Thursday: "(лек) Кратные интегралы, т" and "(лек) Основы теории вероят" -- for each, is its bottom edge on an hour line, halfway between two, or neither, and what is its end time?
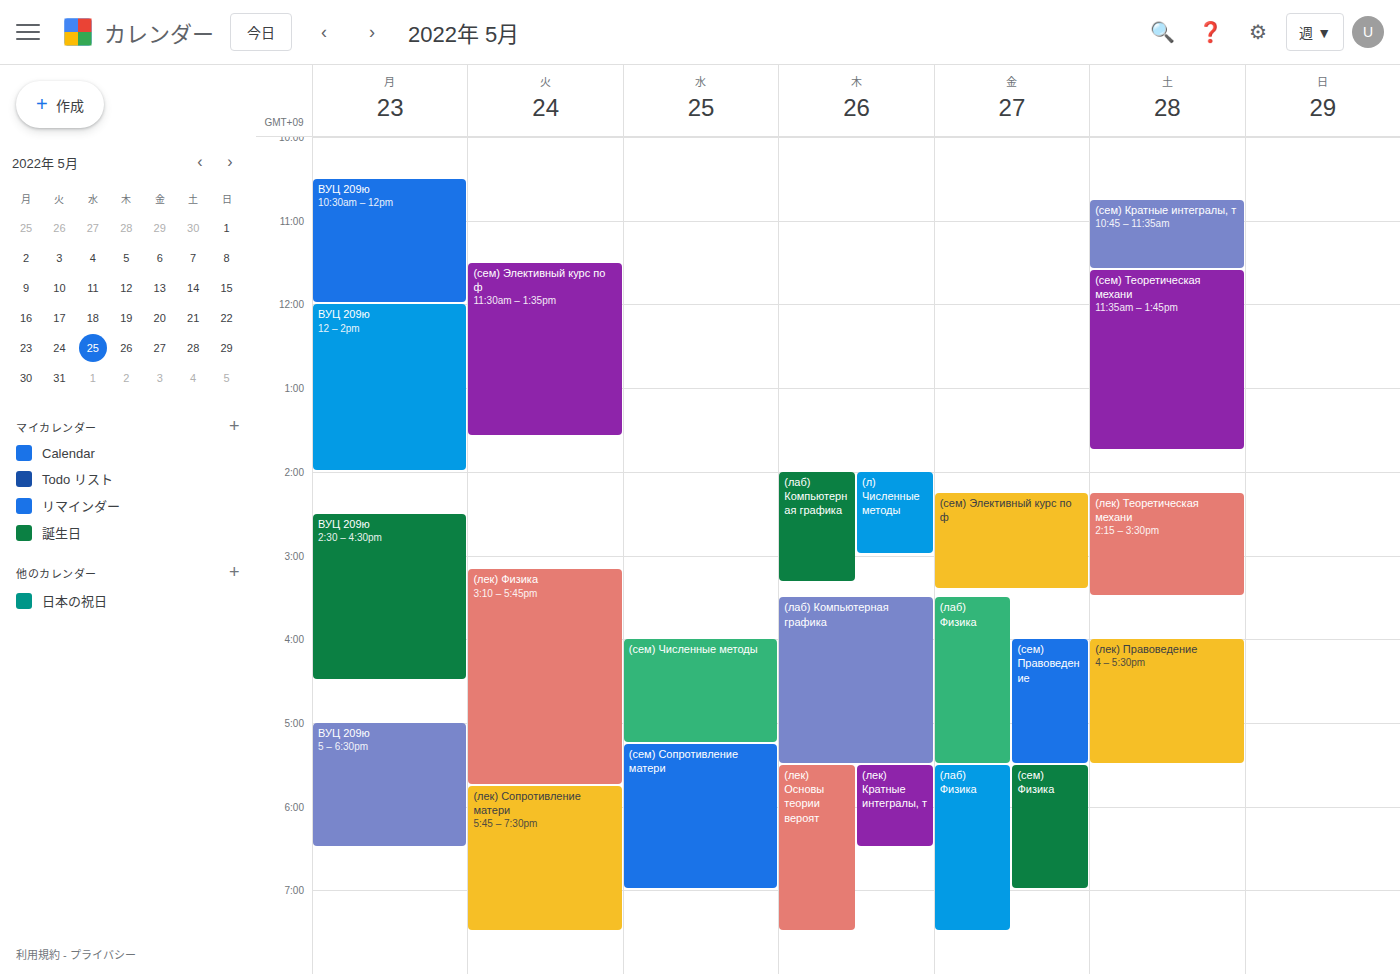
"(лек) Кратные интегралы, т": 6:30 PM, halfway between the 6 PM and 7 PM lines. "(лек) Основы теории вероят": 7:30 PM, halfway between the 7 PM and 8 PM lines.